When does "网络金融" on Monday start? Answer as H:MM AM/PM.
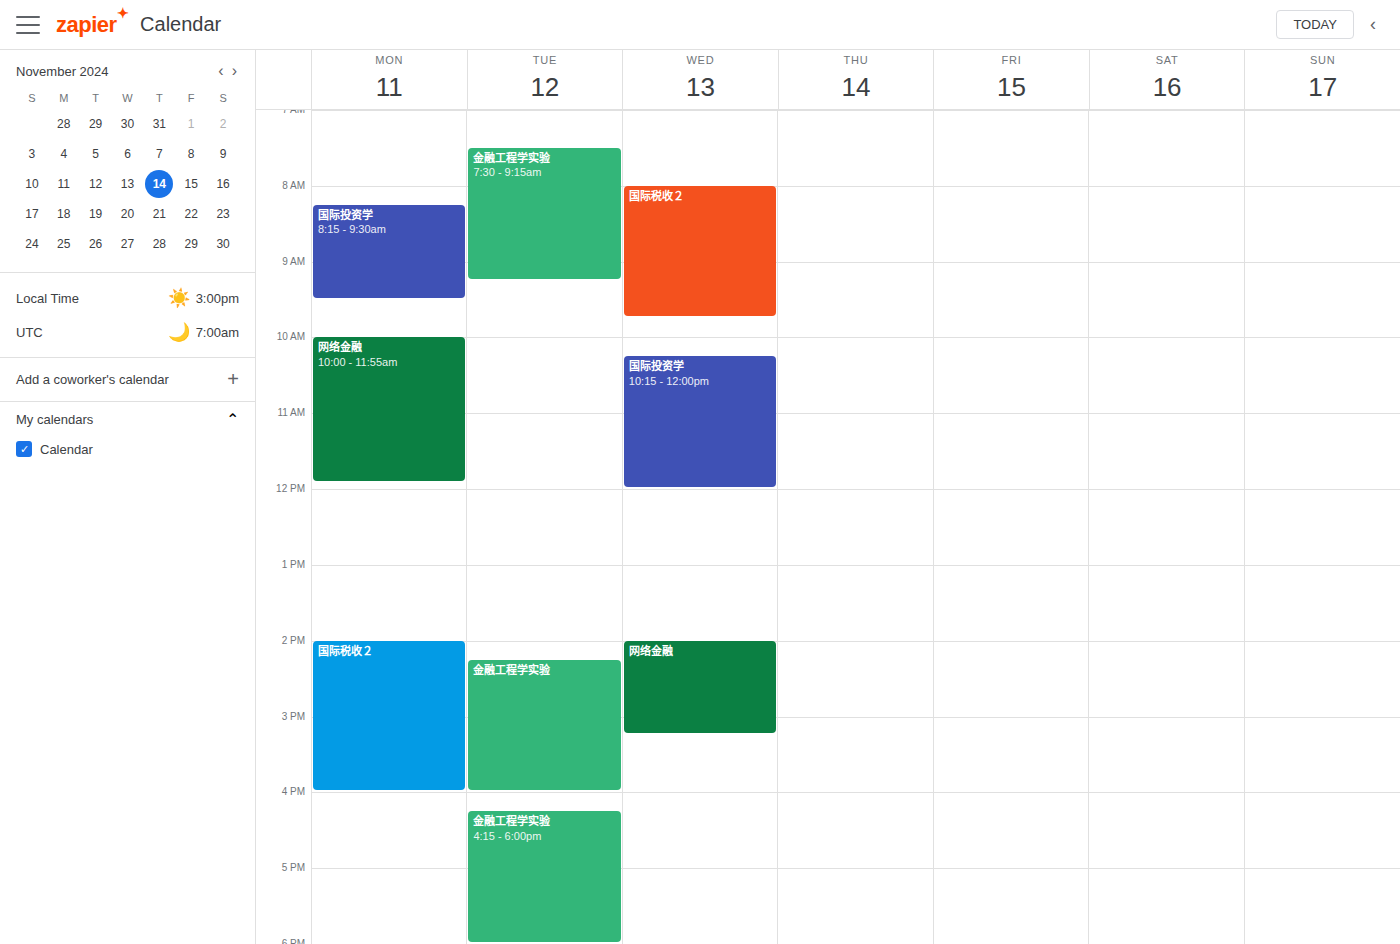
10:00 AM